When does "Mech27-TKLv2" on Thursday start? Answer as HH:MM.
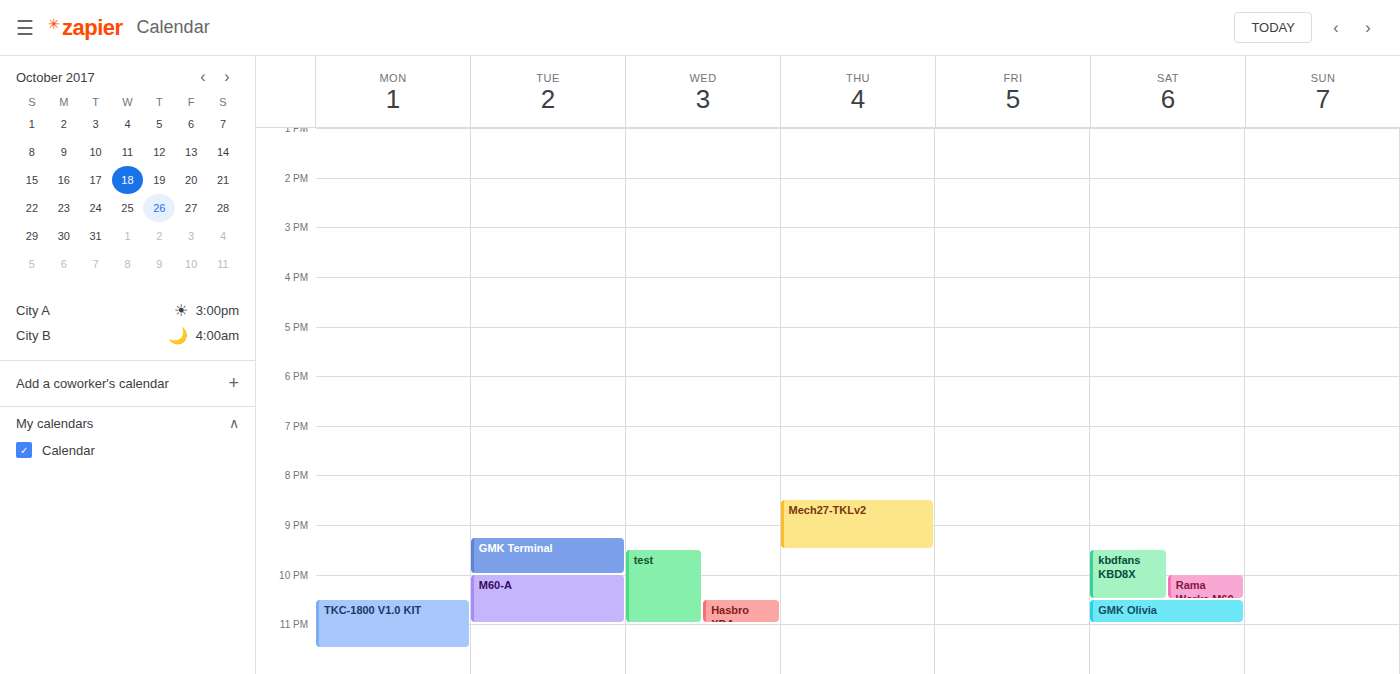
20:30